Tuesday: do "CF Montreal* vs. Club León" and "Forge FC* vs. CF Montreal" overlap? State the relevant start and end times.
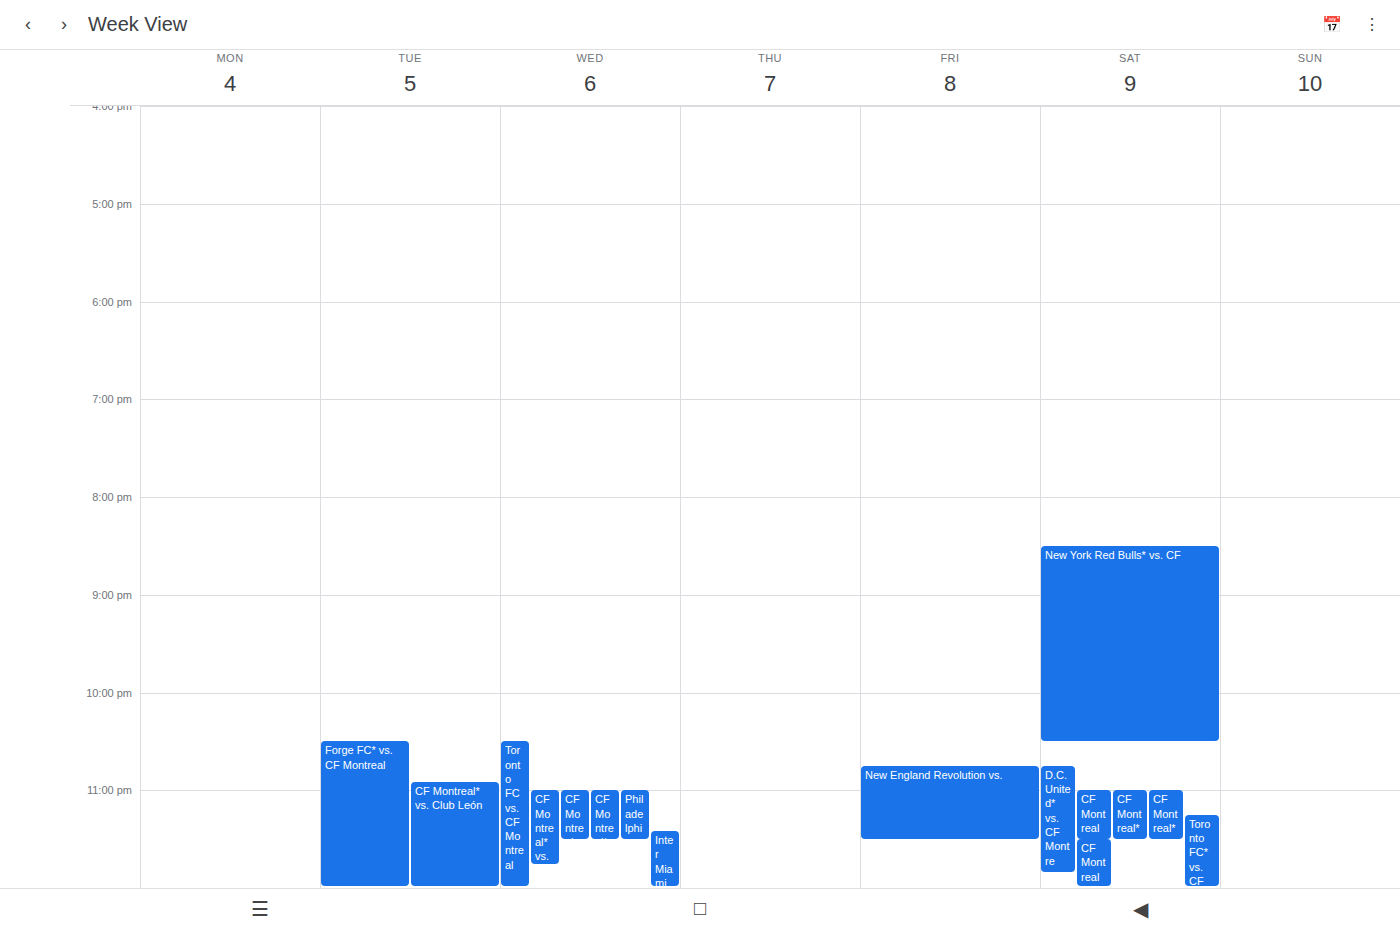
"CF Montreal* vs. Club León" runs 10:55 PM to 12:00 AM, inside "Forge FC* vs. CF Montreal" -- they overlap.